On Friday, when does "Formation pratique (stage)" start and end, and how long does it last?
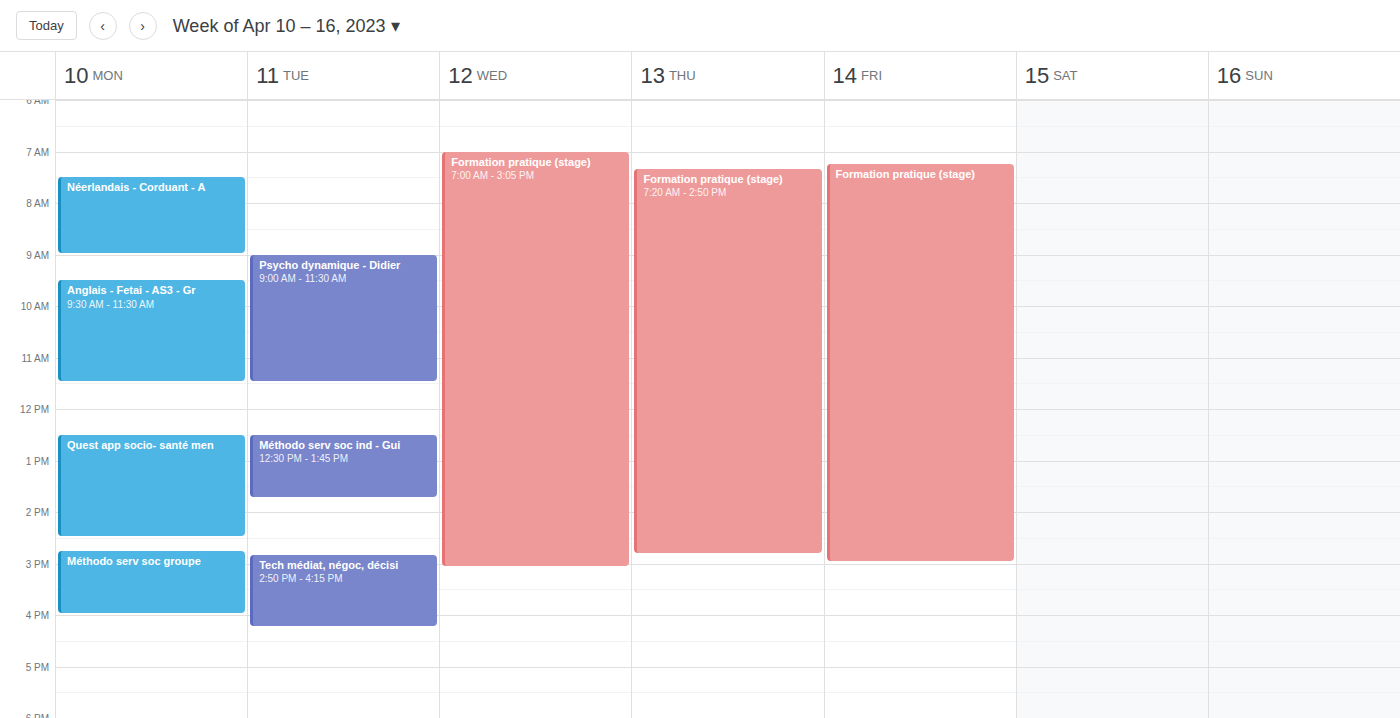
7:15 AM to 3:00 PM, 7 hours 45 minutes